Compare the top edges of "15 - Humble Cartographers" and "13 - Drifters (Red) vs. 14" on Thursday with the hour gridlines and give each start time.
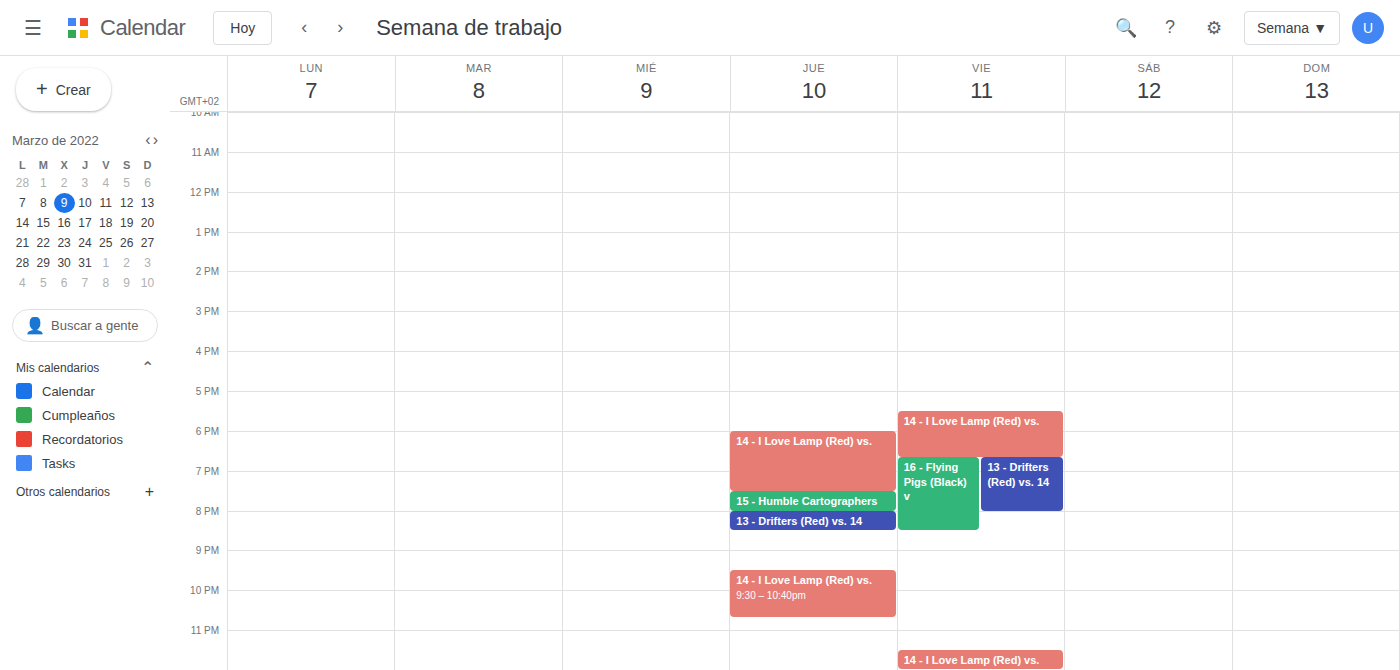
"15 - Humble Cartographers": 19:30, halfway between the 19:00 and 20:00 lines. "13 - Drifters (Red) vs. 14": 20:00, exactly on the 20:00 line.